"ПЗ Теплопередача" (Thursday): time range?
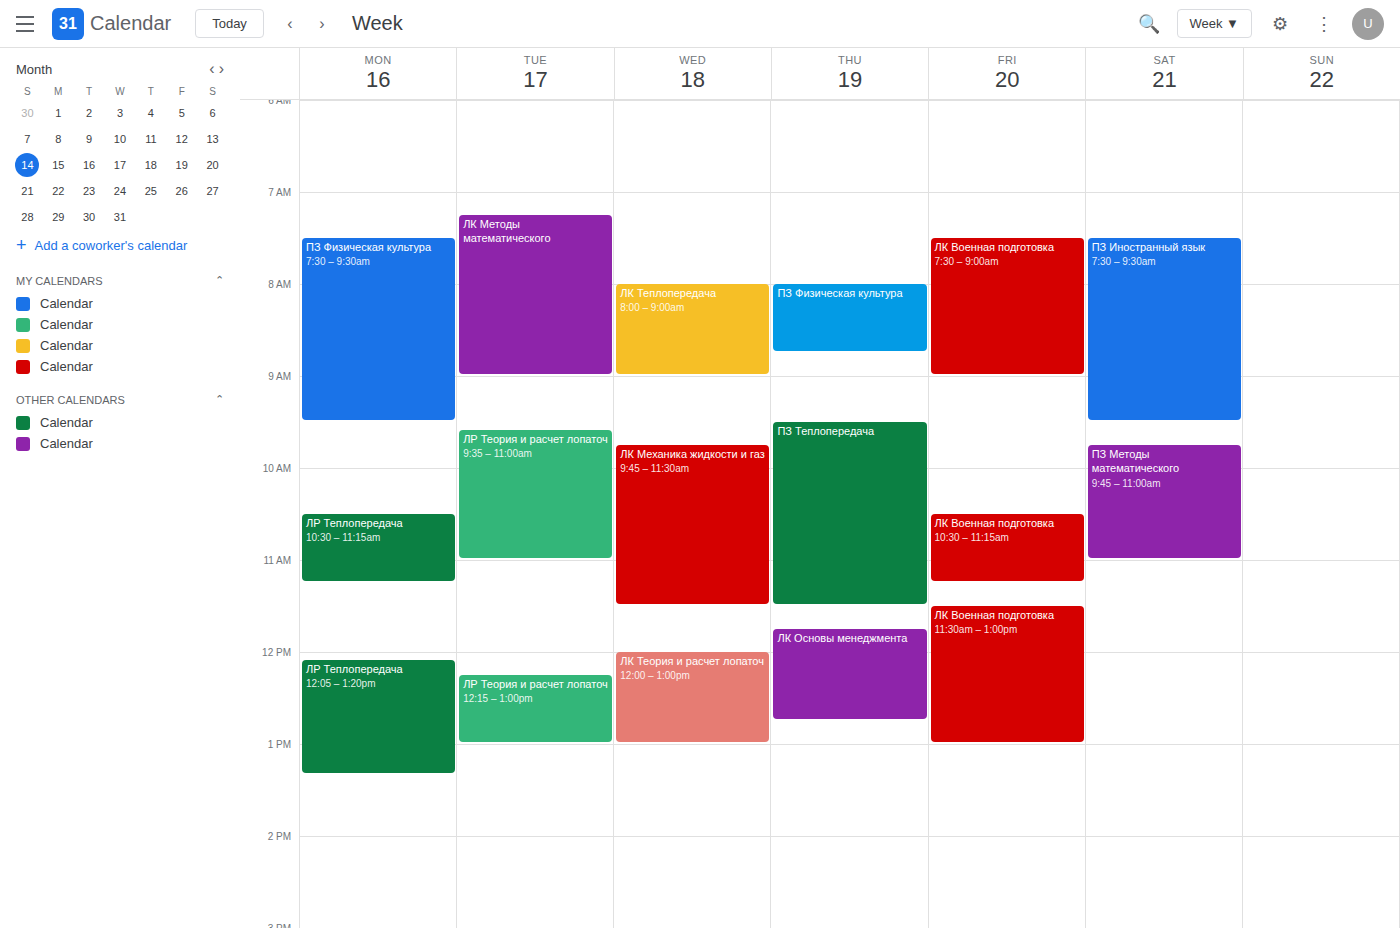
9:30 AM to 11:30 AM